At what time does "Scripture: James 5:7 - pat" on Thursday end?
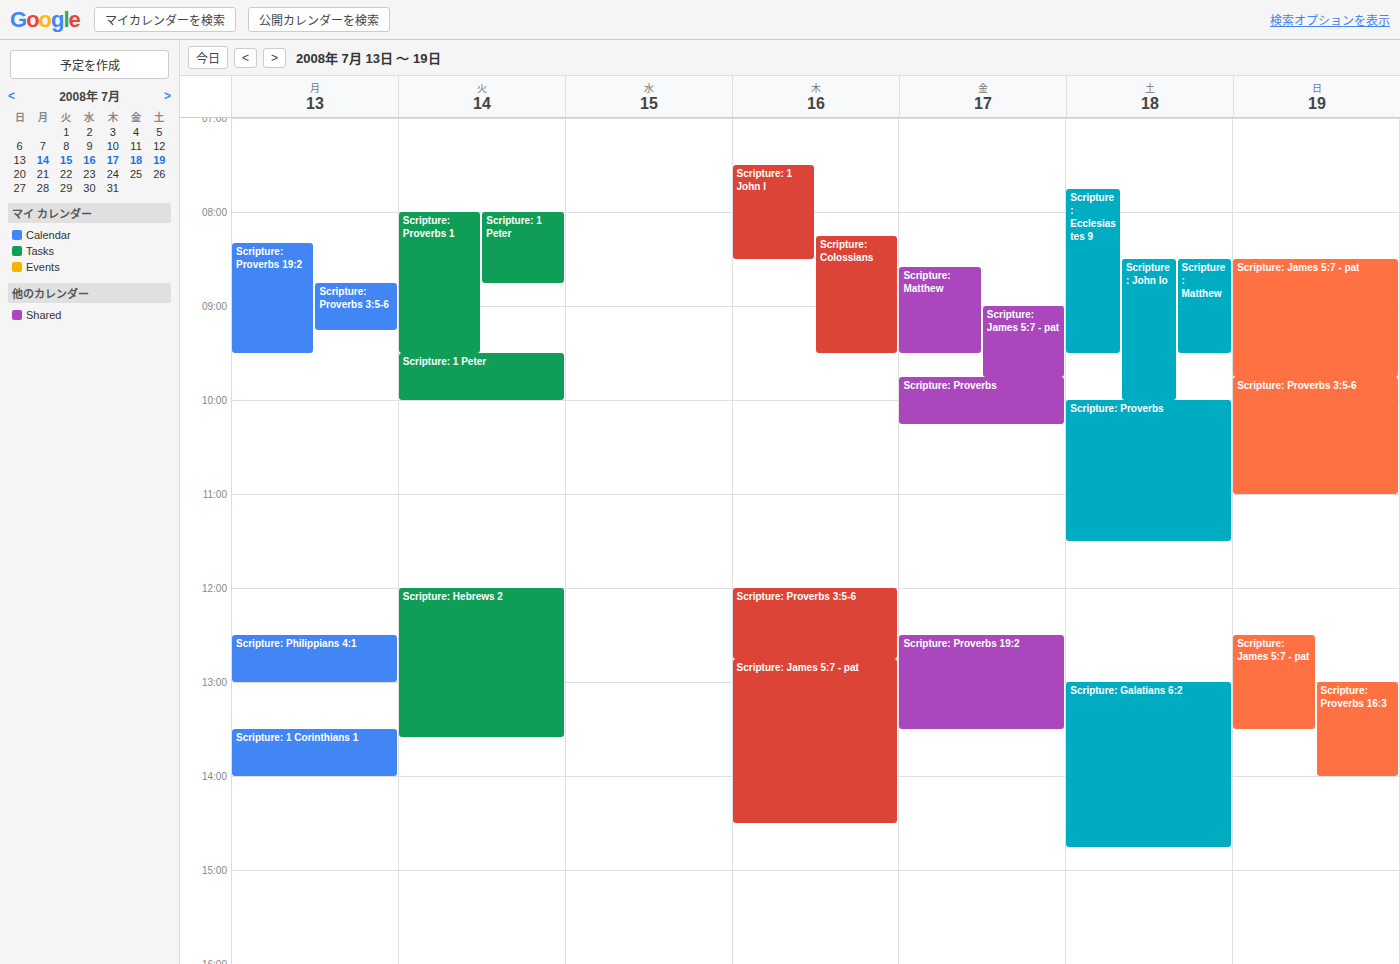
2:30 PM